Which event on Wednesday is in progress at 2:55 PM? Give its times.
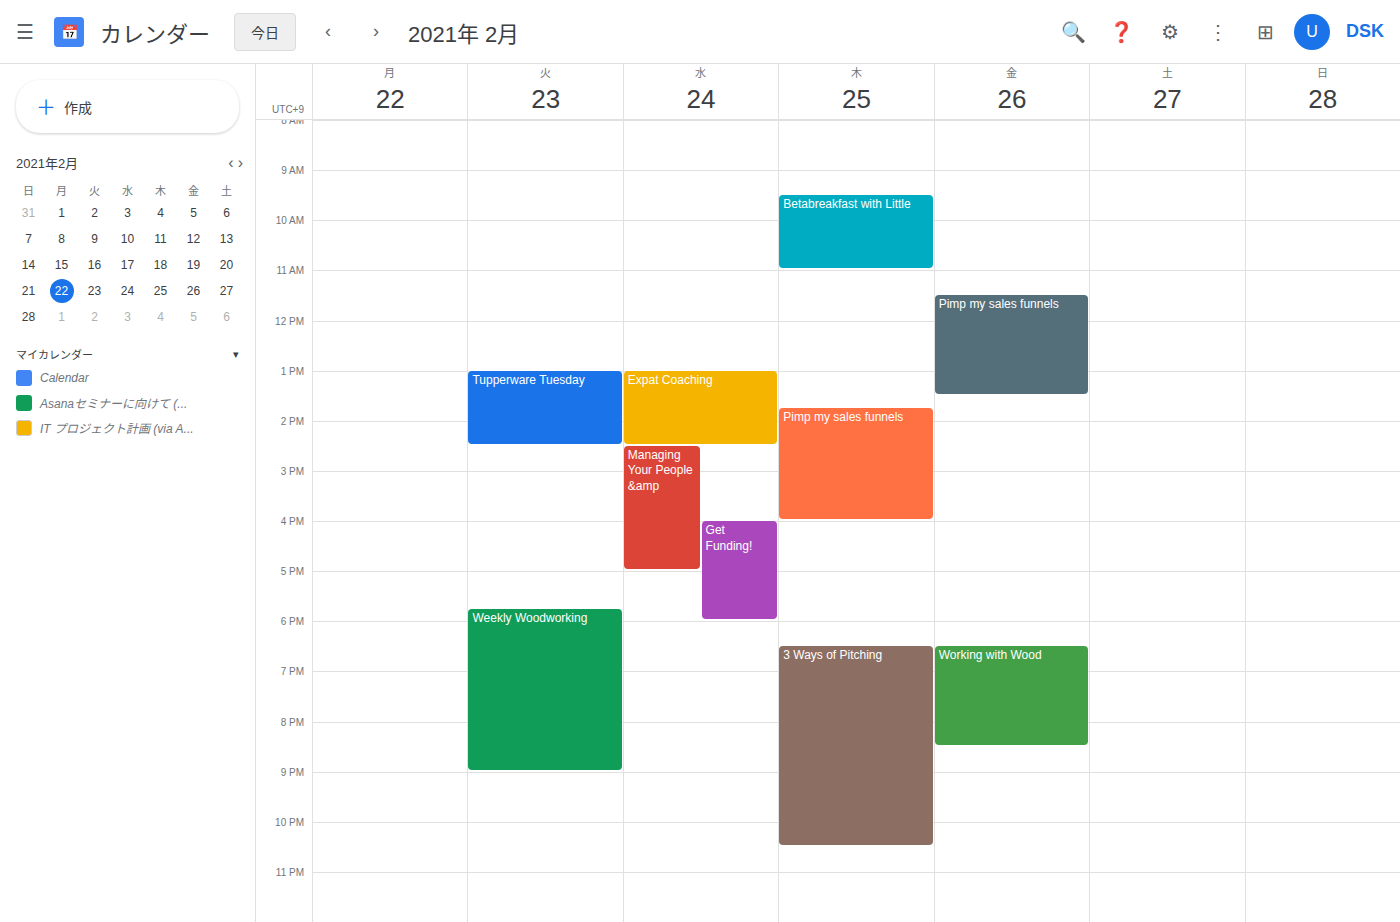
"Managing Your People &amp", 2:30 PM to 5:00 PM